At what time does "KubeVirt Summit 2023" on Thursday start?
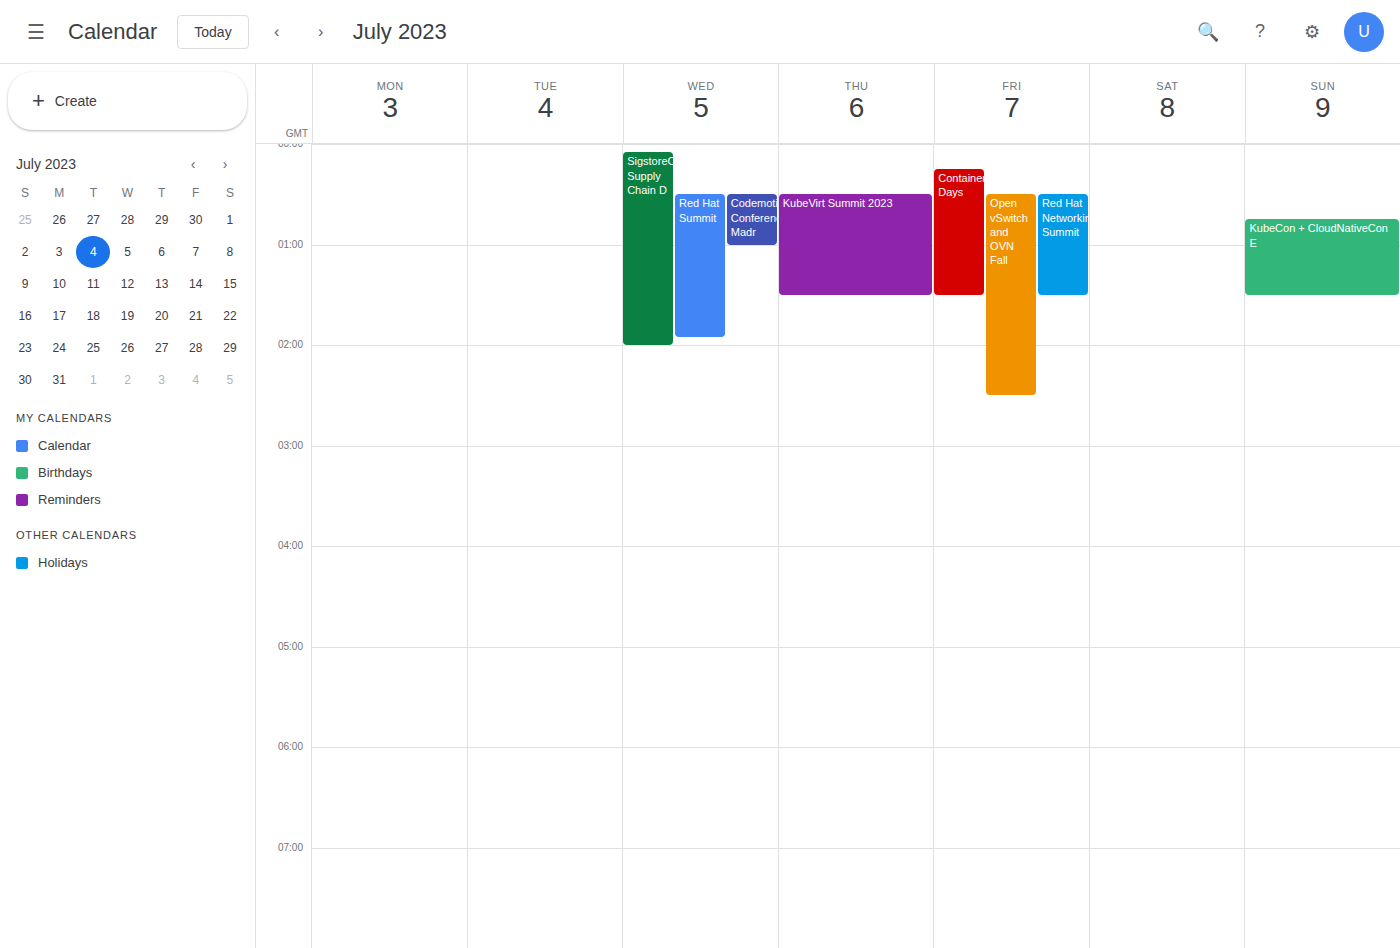
12:30 AM